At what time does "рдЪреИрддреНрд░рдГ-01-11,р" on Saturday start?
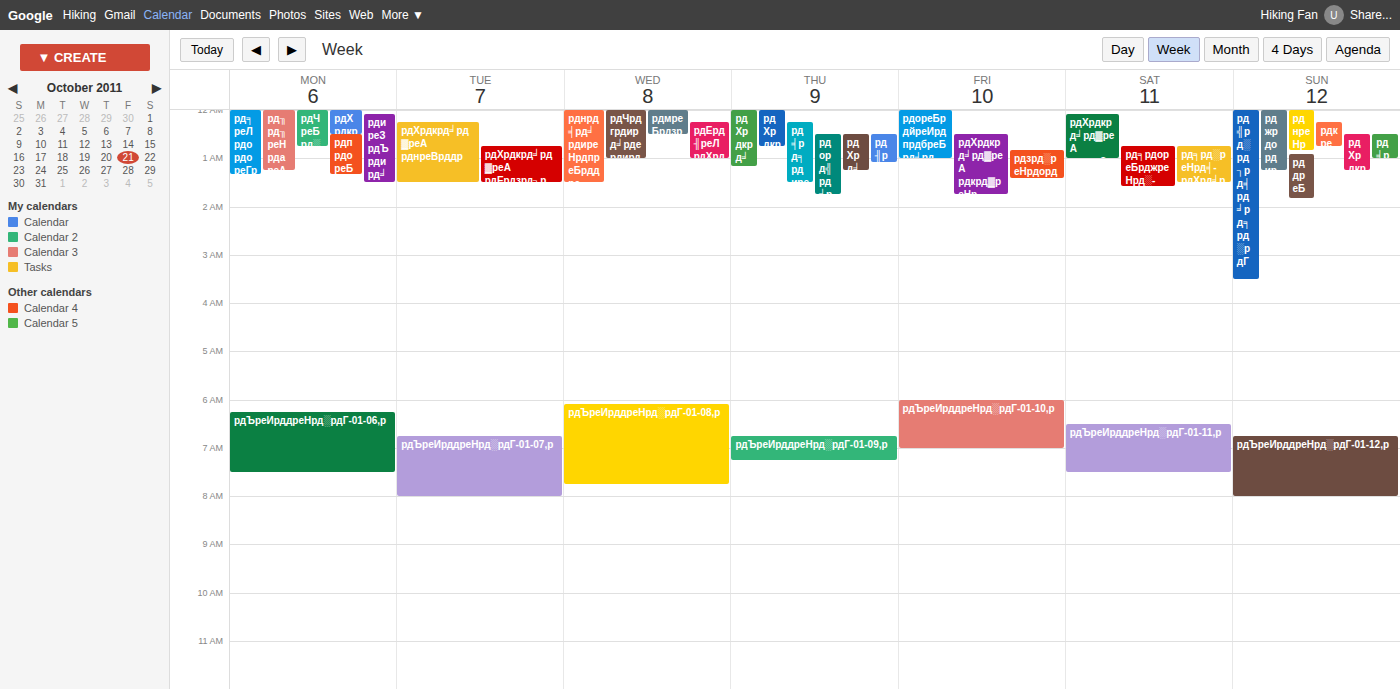
6:30 AM